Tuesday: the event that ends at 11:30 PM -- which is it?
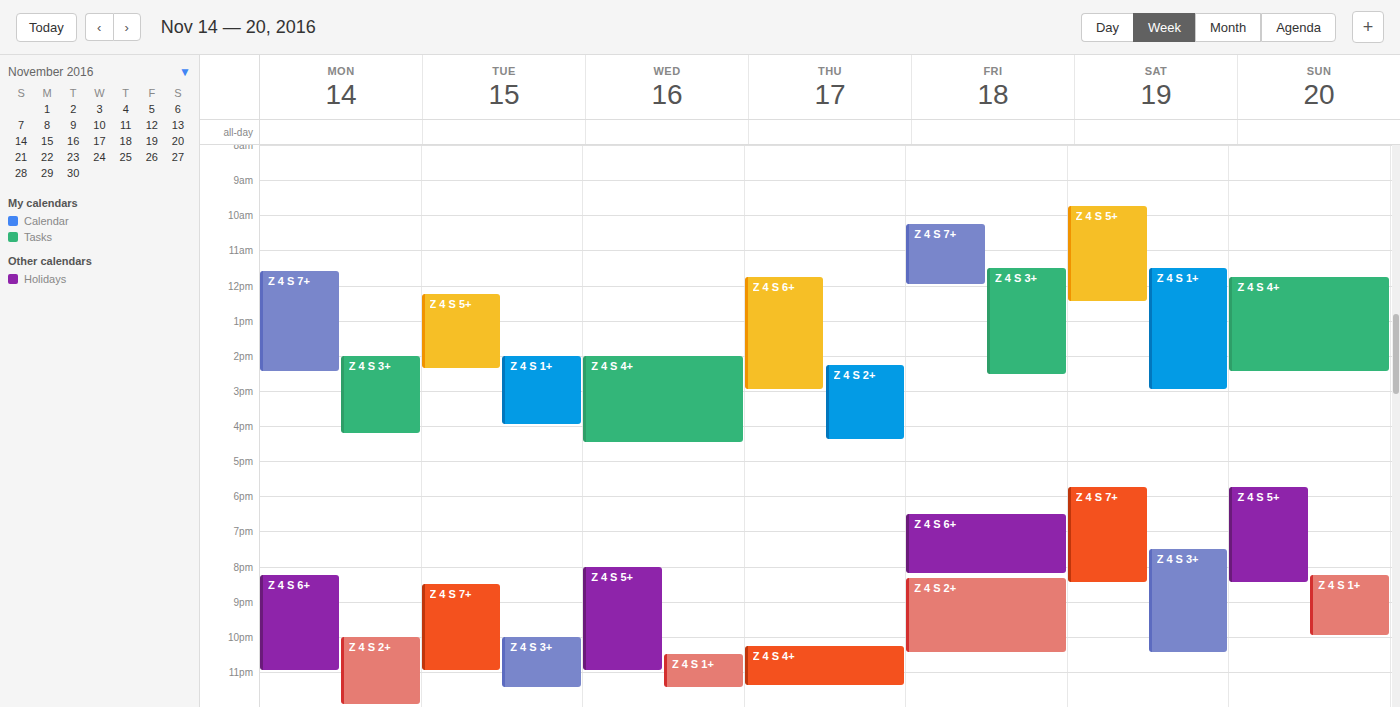
"Z 4 S 3+"